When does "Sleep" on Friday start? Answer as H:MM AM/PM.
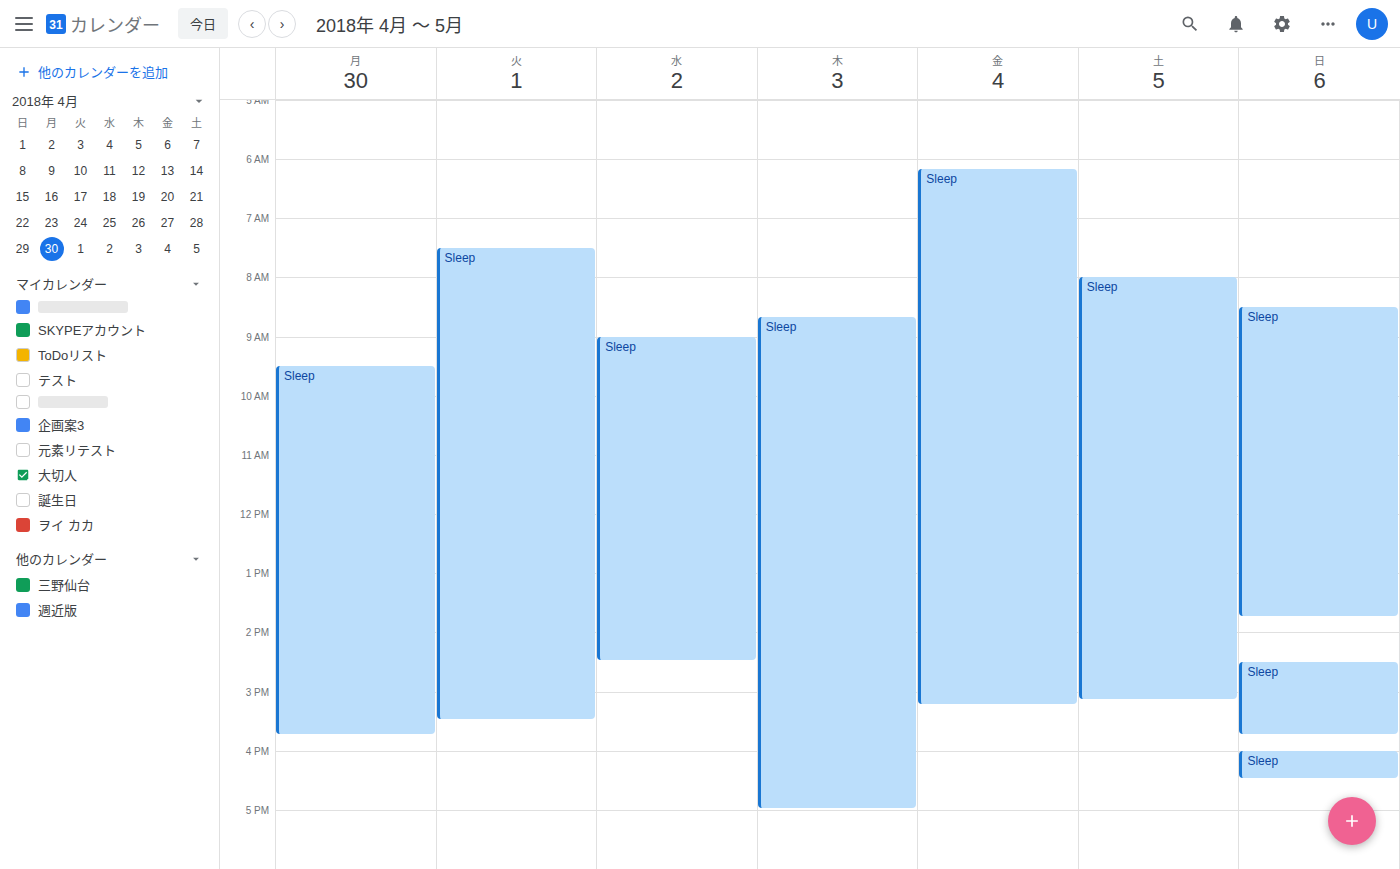
6:10 AM